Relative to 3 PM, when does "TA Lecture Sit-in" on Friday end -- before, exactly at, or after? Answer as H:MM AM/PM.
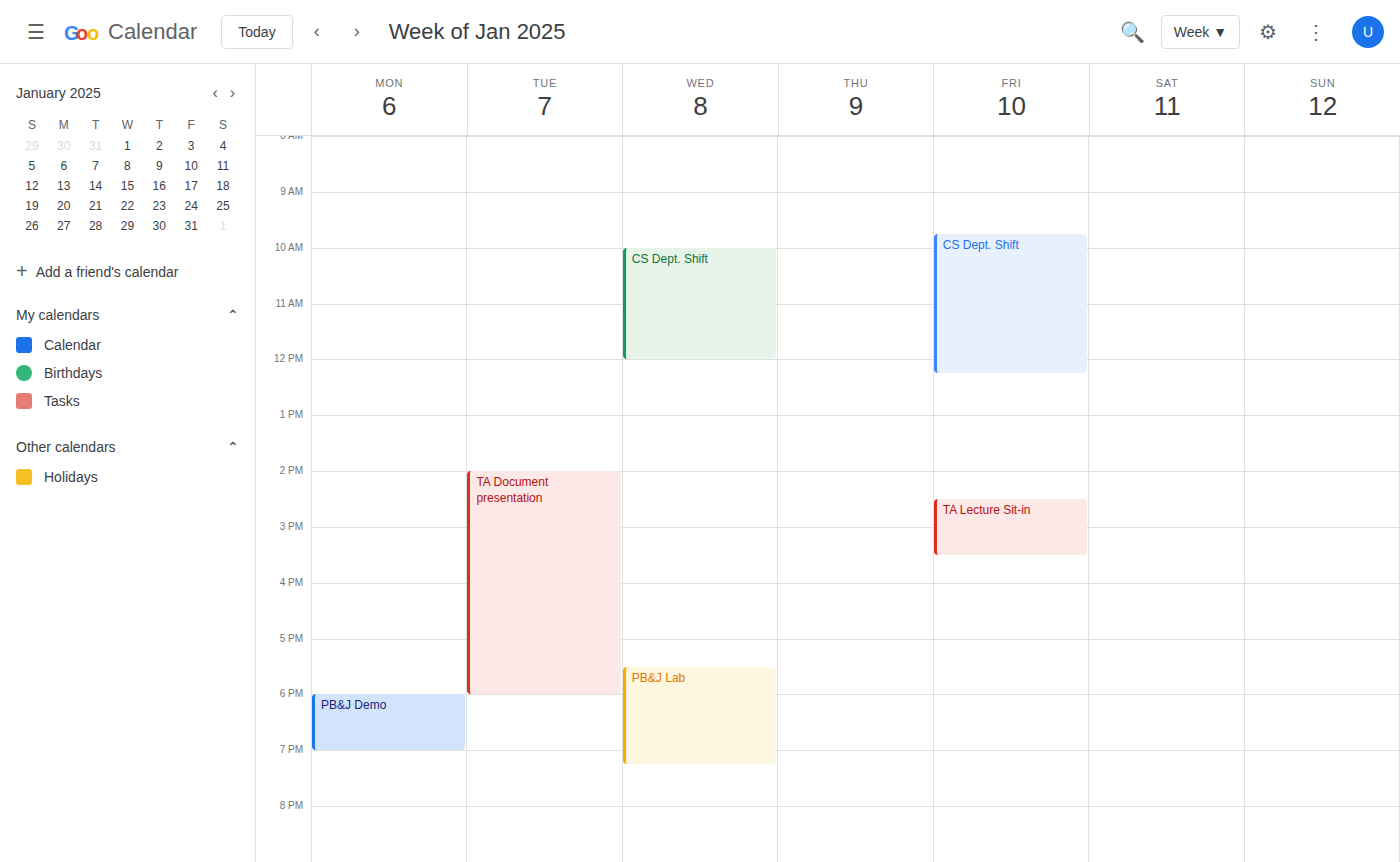
3:30 PM -- after 3 PM, 30 minutes below the 3 PM line.